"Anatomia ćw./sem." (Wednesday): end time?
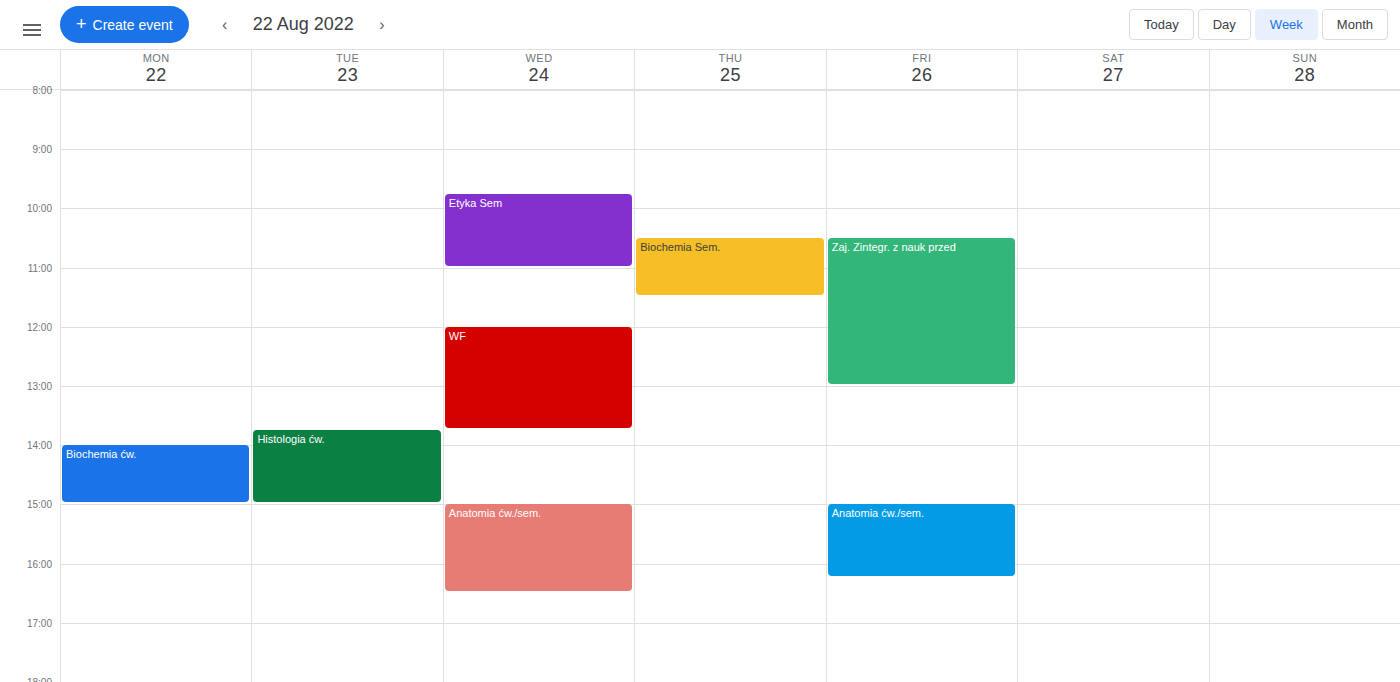
16:30